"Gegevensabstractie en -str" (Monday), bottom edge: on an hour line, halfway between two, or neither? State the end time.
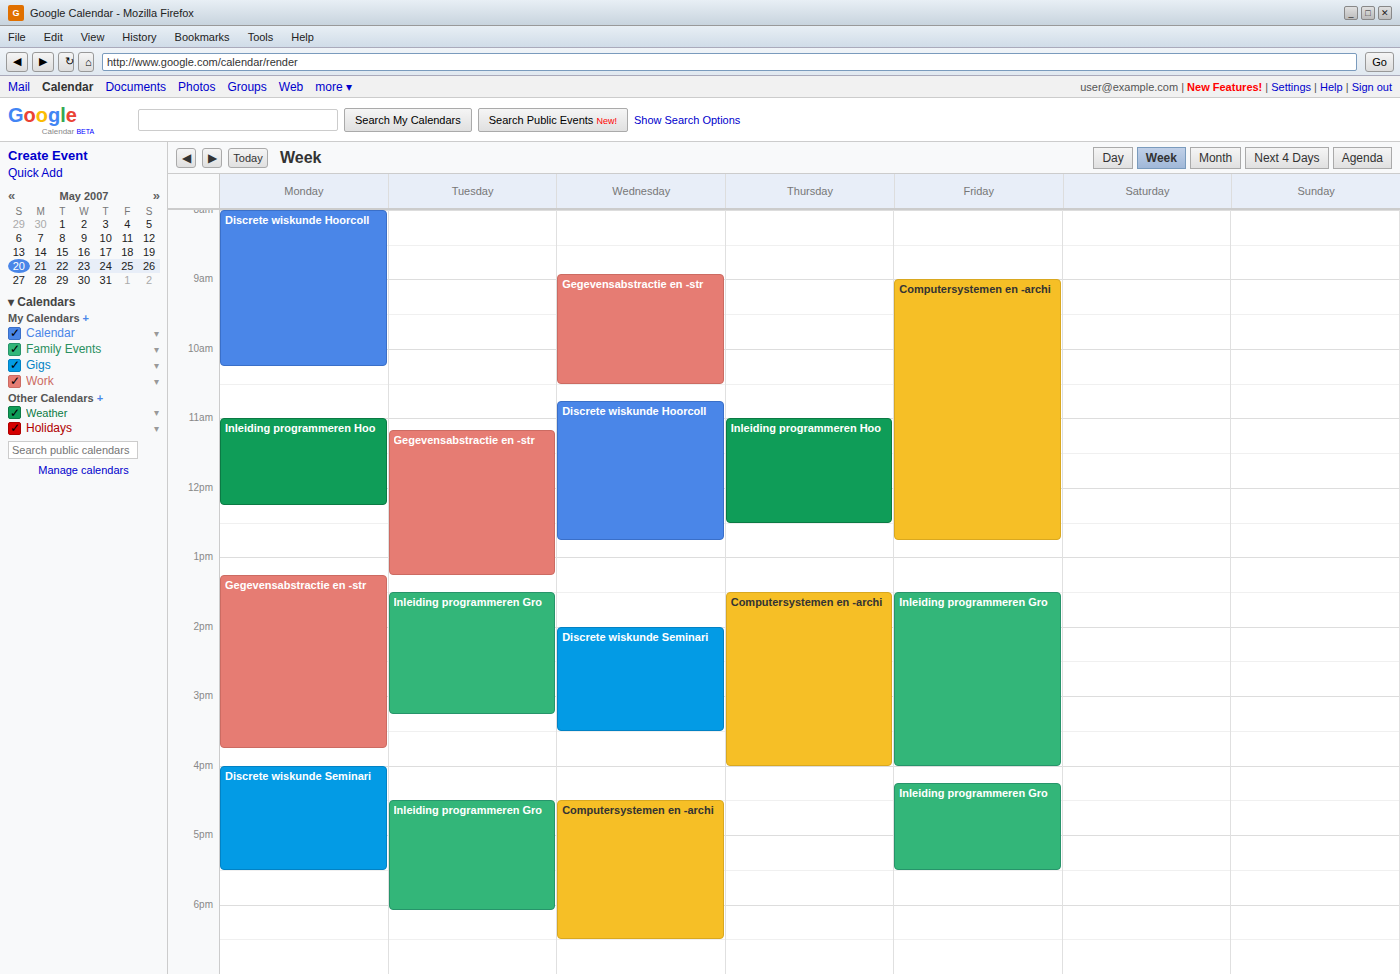
15:45 -- neither: three quarters of the way from the 15:00 line to the 16:00 line.